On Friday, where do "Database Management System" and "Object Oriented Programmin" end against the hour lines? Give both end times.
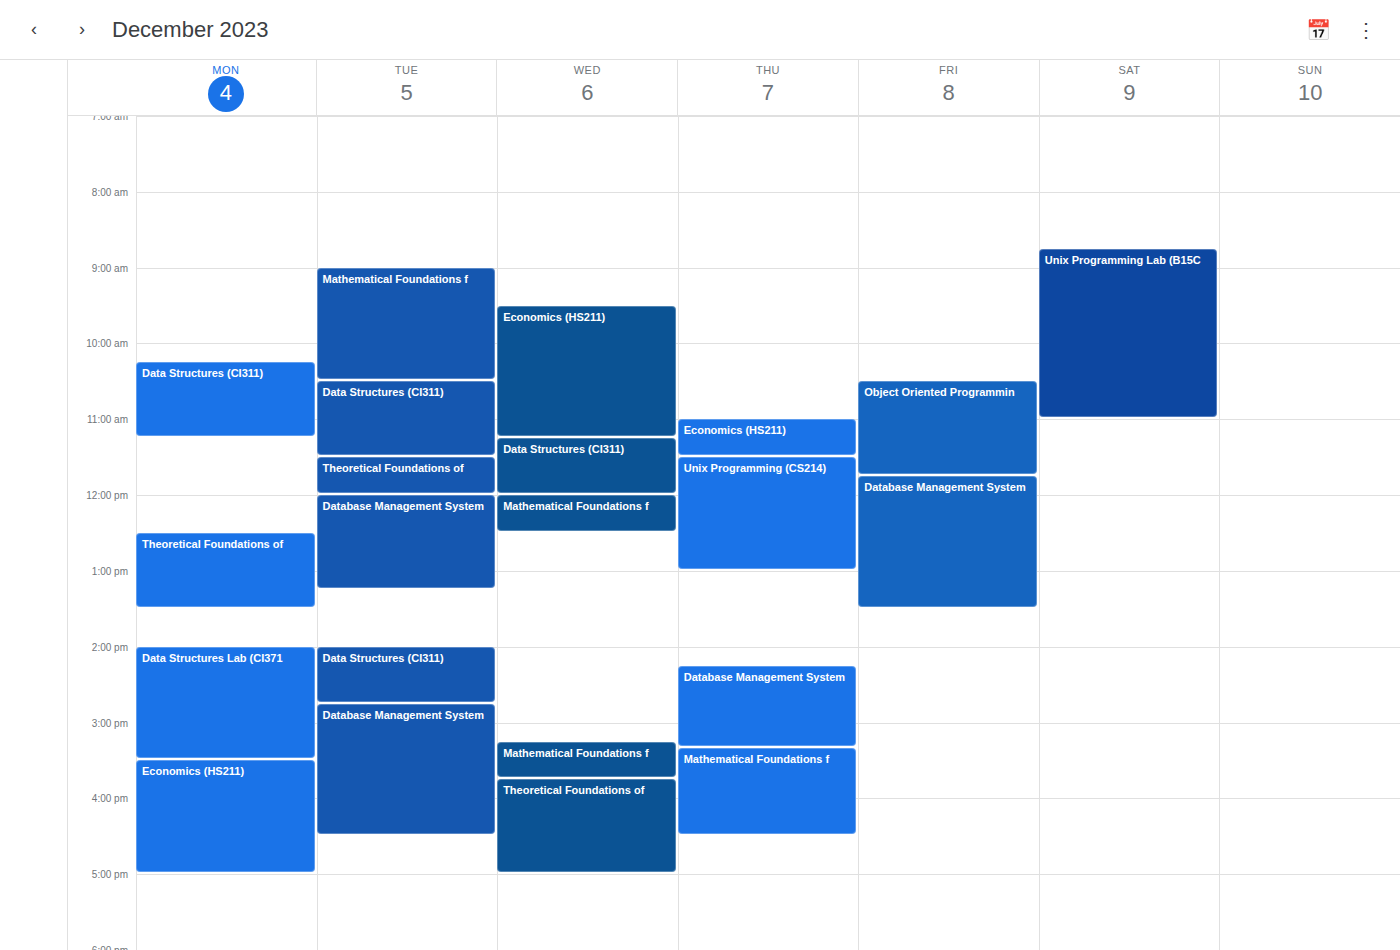
"Database Management System": 1:30 PM, halfway between the 1 PM and 2 PM lines. "Object Oriented Programmin": 11:45 AM, neither: three quarters of the way from the 11 AM line to the 12 PM line.